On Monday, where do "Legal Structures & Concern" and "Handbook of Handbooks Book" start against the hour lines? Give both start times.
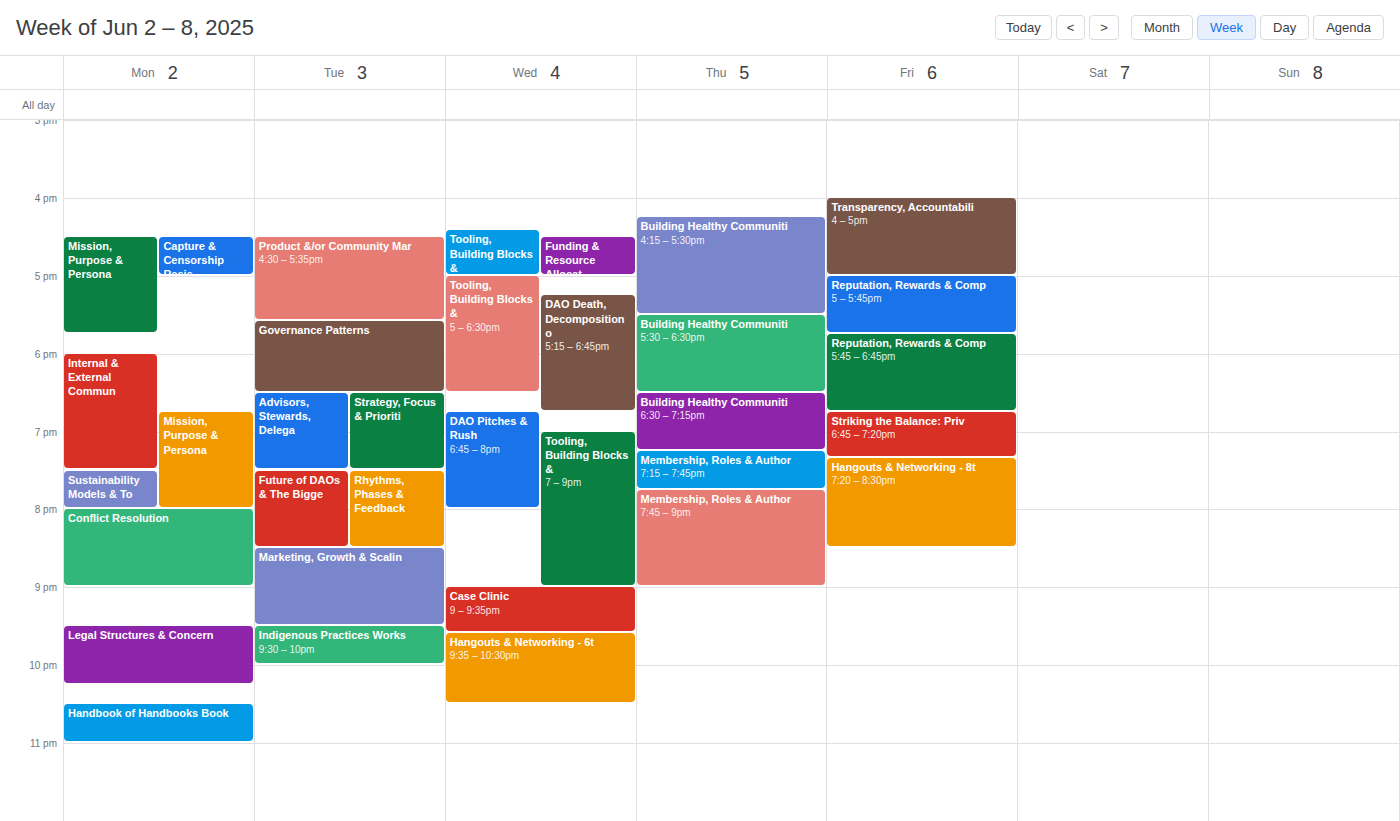
"Legal Structures & Concern": 21:30, halfway between the 21:00 and 22:00 lines. "Handbook of Handbooks Book": 22:30, halfway between the 22:00 and 23:00 lines.